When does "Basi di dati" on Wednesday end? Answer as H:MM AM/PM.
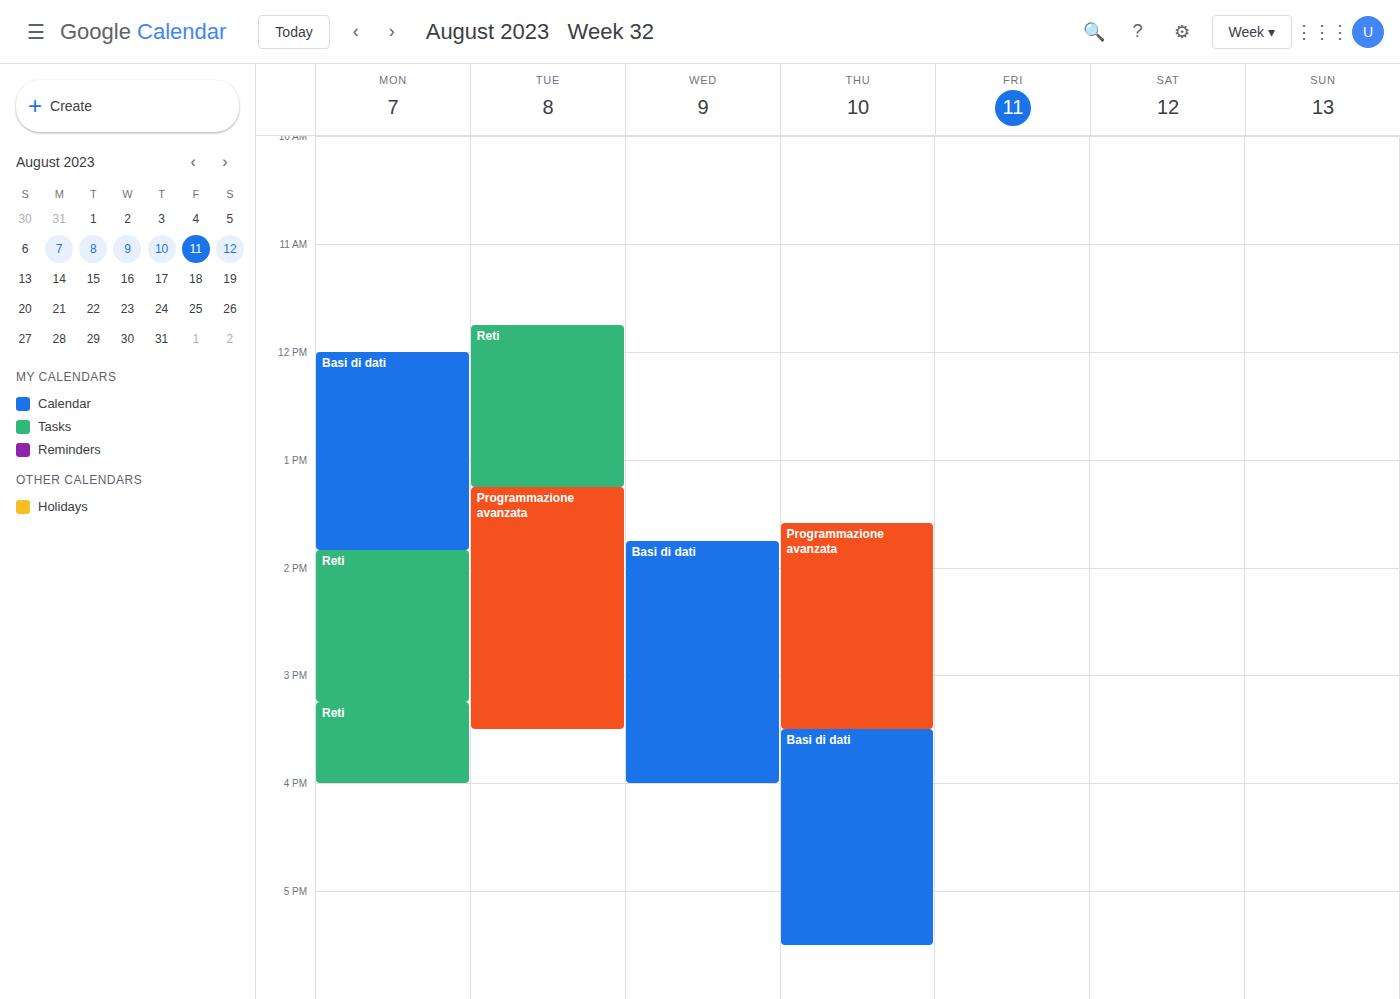
4:00 PM